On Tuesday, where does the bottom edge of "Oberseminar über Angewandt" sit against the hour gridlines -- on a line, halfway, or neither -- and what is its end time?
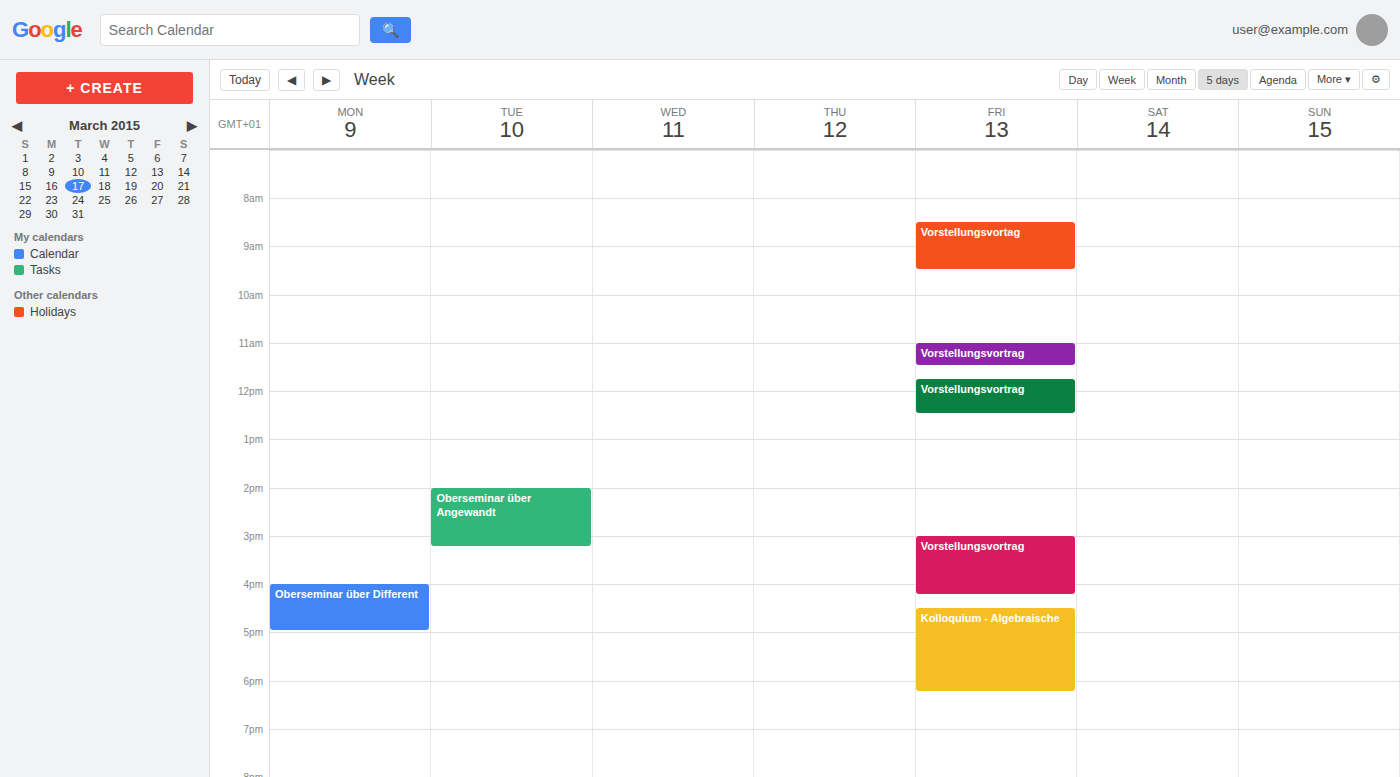
3:15 PM -- neither: a quarter of the way from the 3 PM line to the 4 PM line.